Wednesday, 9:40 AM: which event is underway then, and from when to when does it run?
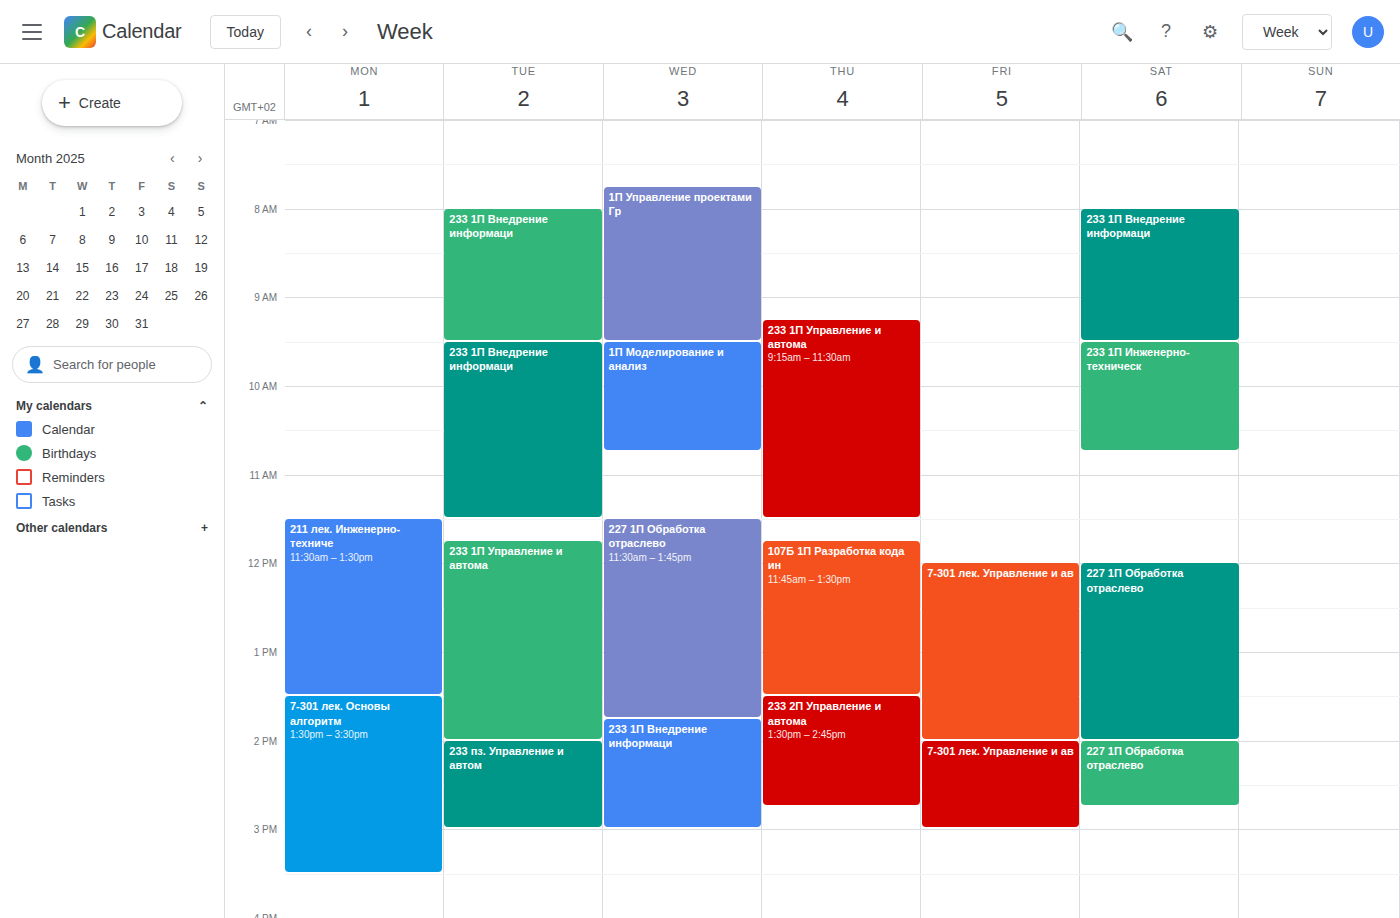
"1П Моделирование и анализ", 9:30 AM to 10:45 AM